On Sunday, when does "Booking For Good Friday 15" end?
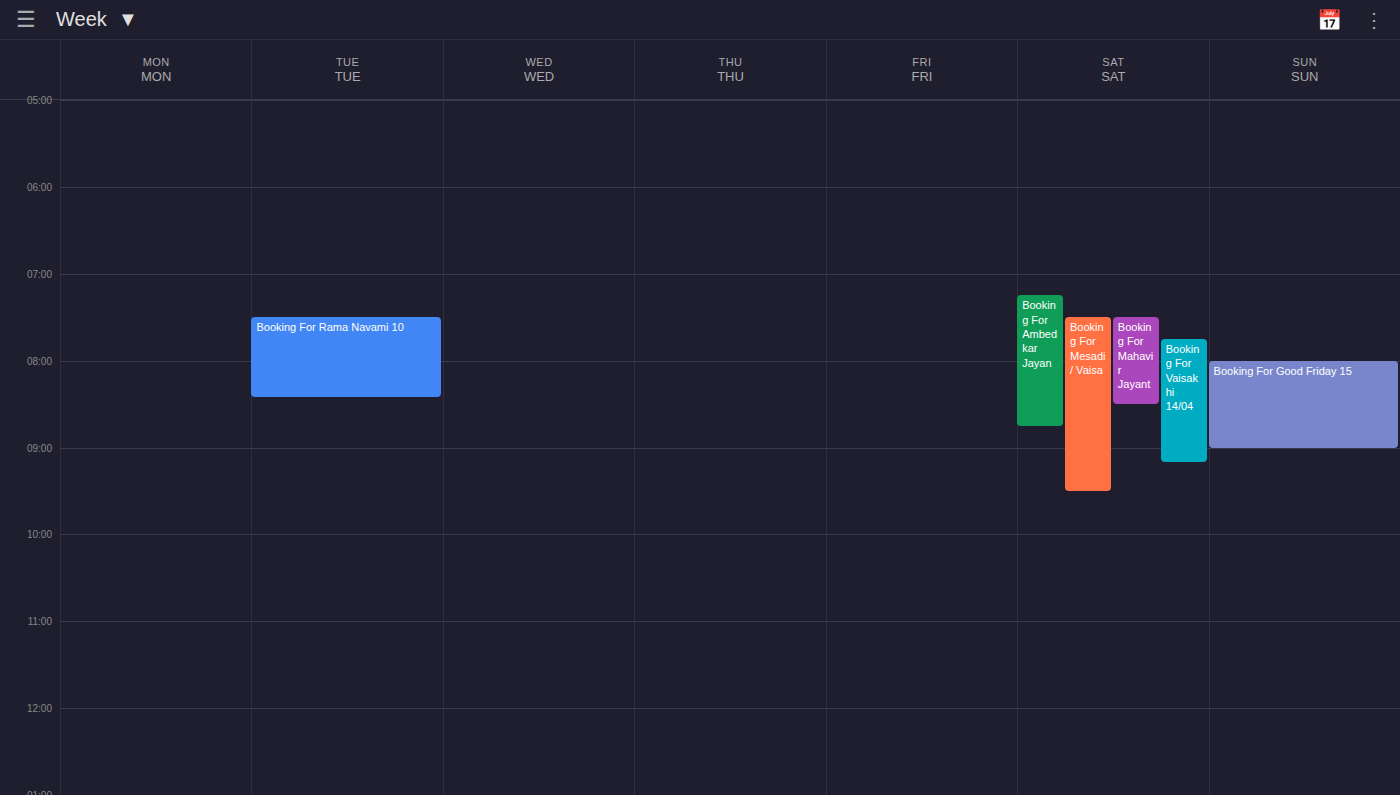
09:00